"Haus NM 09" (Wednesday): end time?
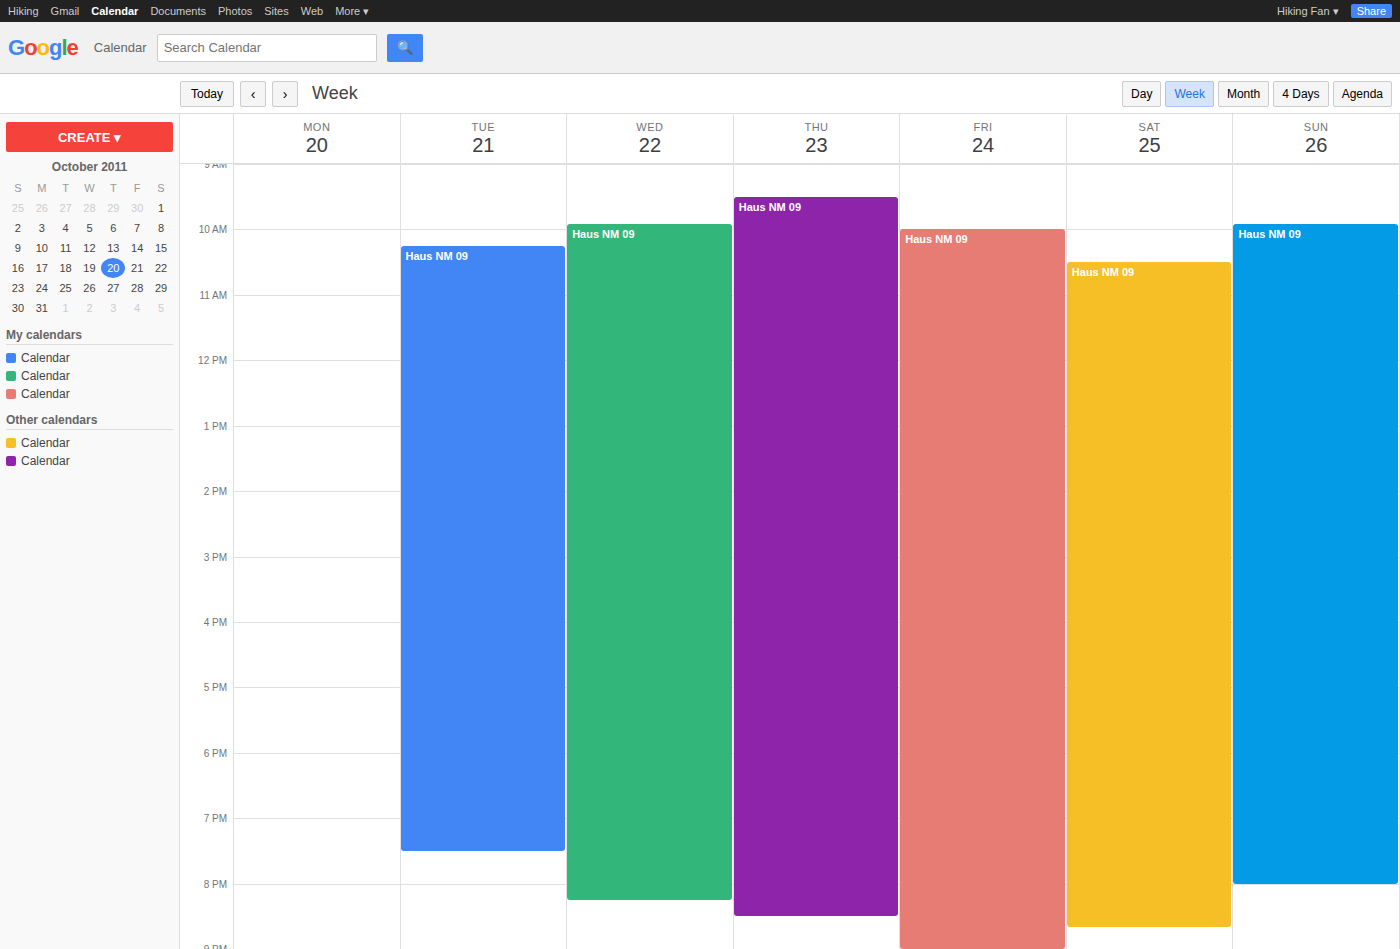
8:15 PM